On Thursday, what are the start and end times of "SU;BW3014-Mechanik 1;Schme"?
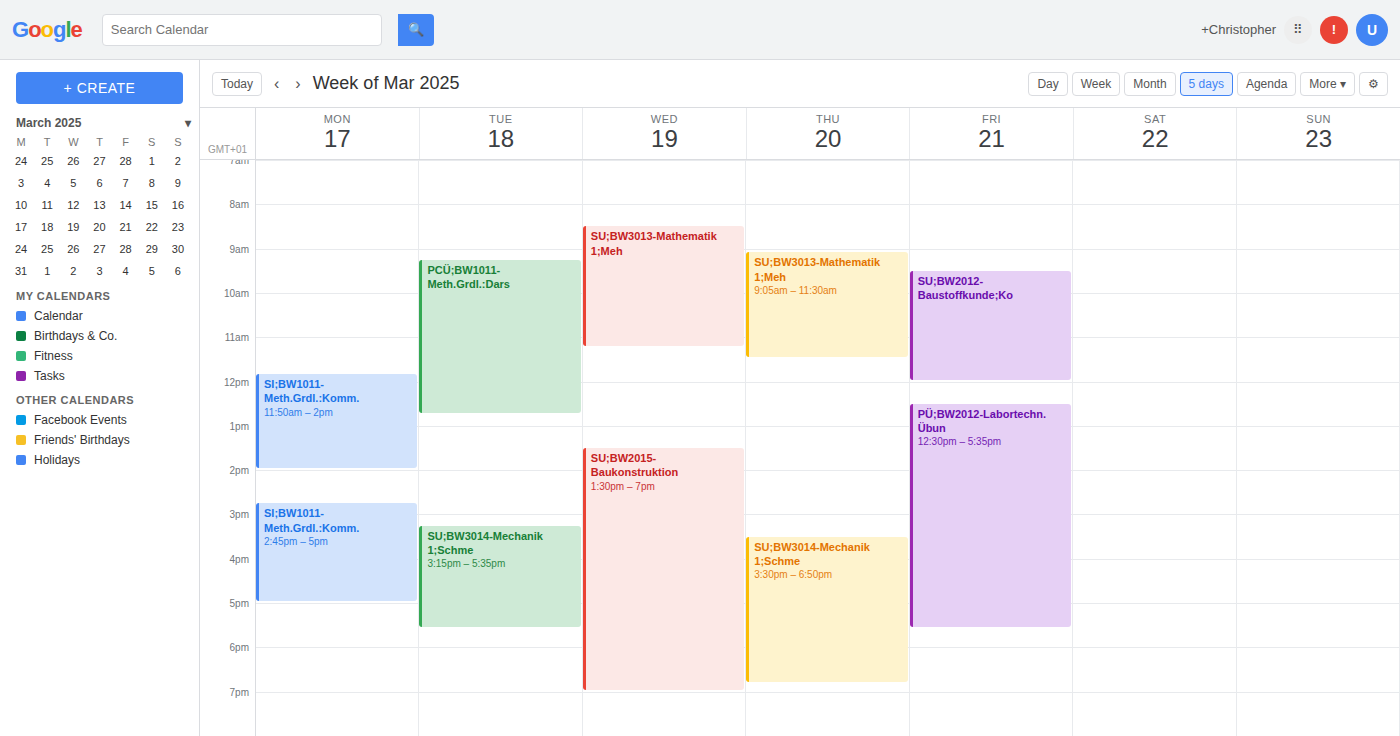
3:30 PM to 6:50 PM